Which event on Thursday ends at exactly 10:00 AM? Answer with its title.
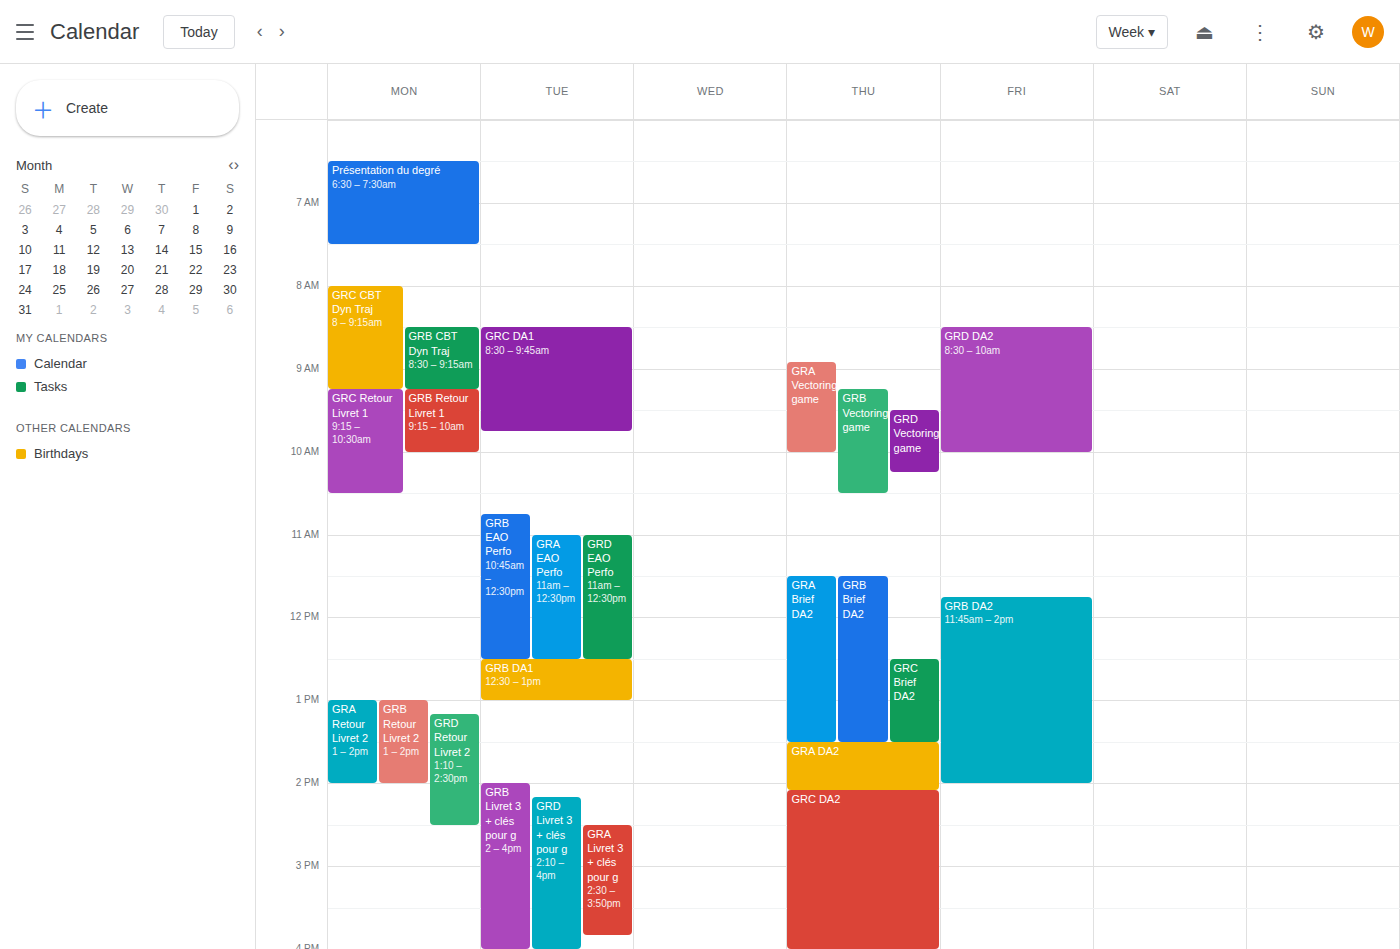
"GRA Vectoring game"